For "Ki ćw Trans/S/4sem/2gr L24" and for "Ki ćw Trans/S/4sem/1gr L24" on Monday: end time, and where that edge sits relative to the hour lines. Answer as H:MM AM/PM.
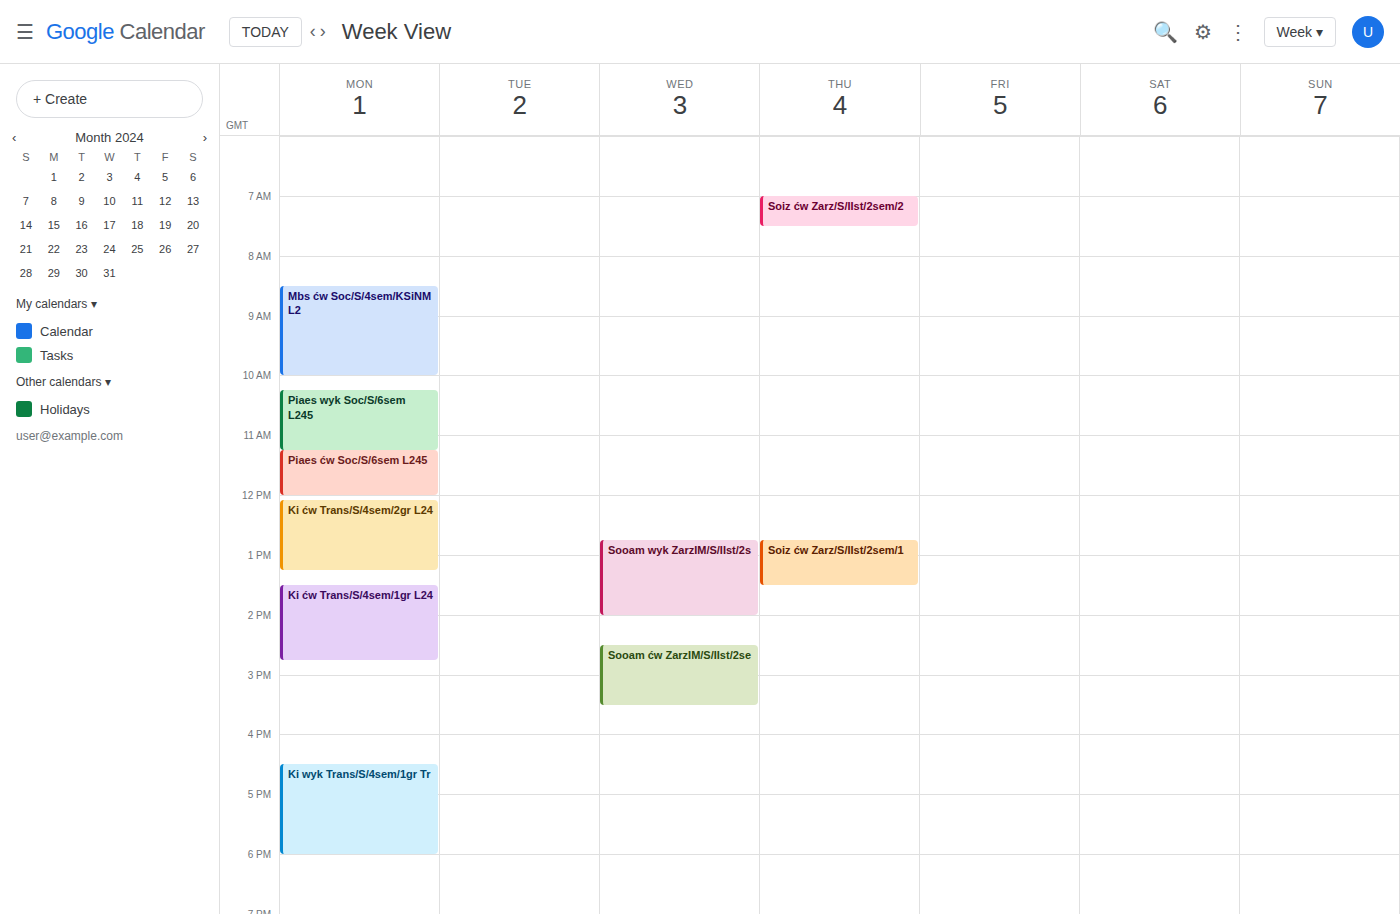
"Ki ćw Trans/S/4sem/2gr L24": 1:15 PM, neither: a quarter of the way from the 1 PM line to the 2 PM line. "Ki ćw Trans/S/4sem/1gr L24": 2:45 PM, neither: three quarters of the way from the 2 PM line to the 3 PM line.